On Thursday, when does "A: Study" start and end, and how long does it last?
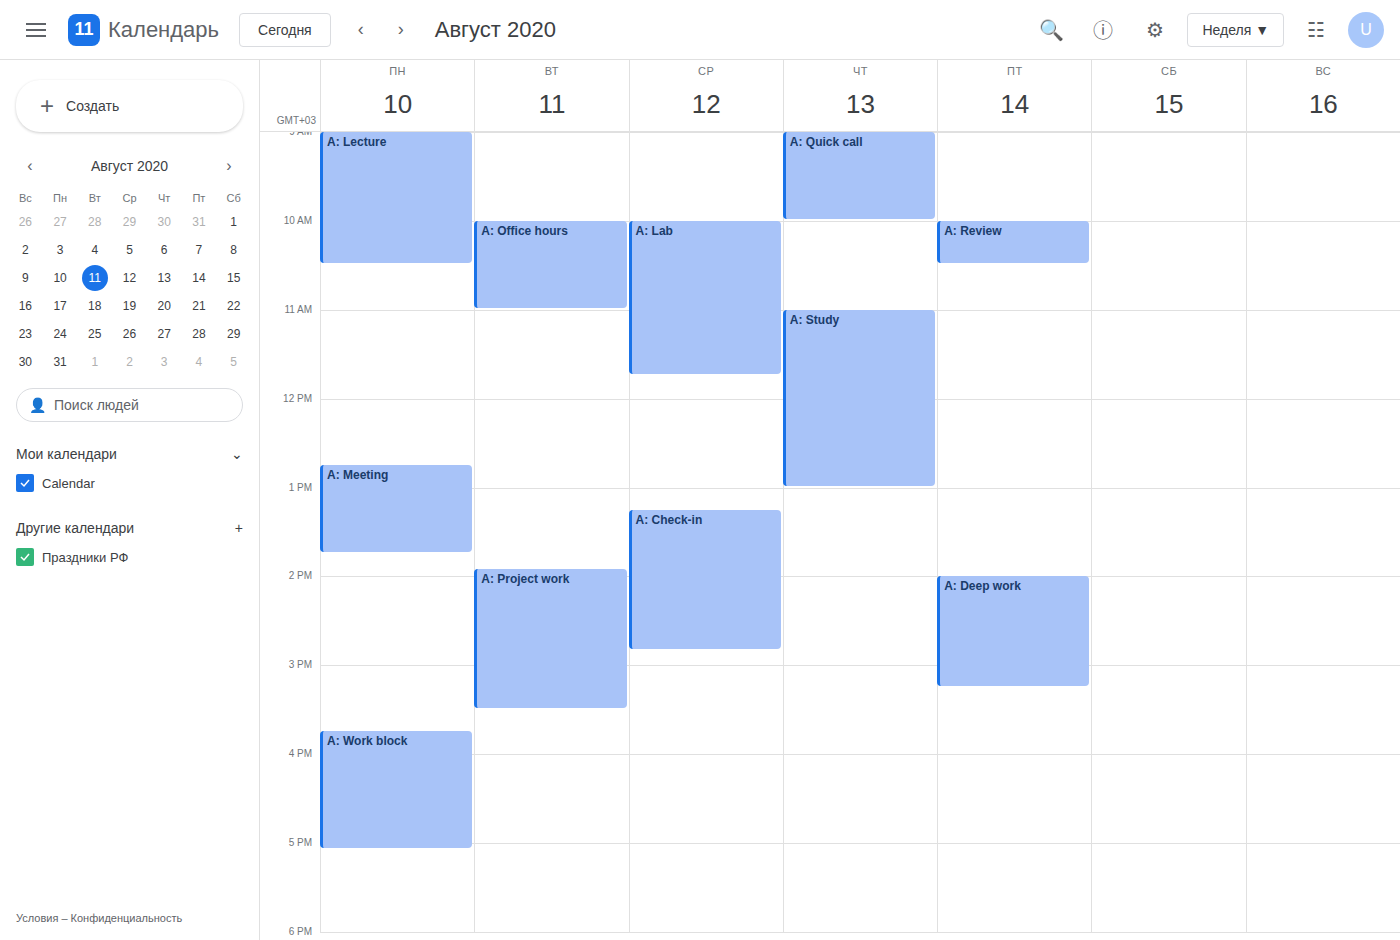
11:00 AM to 1:00 PM, 2 hours